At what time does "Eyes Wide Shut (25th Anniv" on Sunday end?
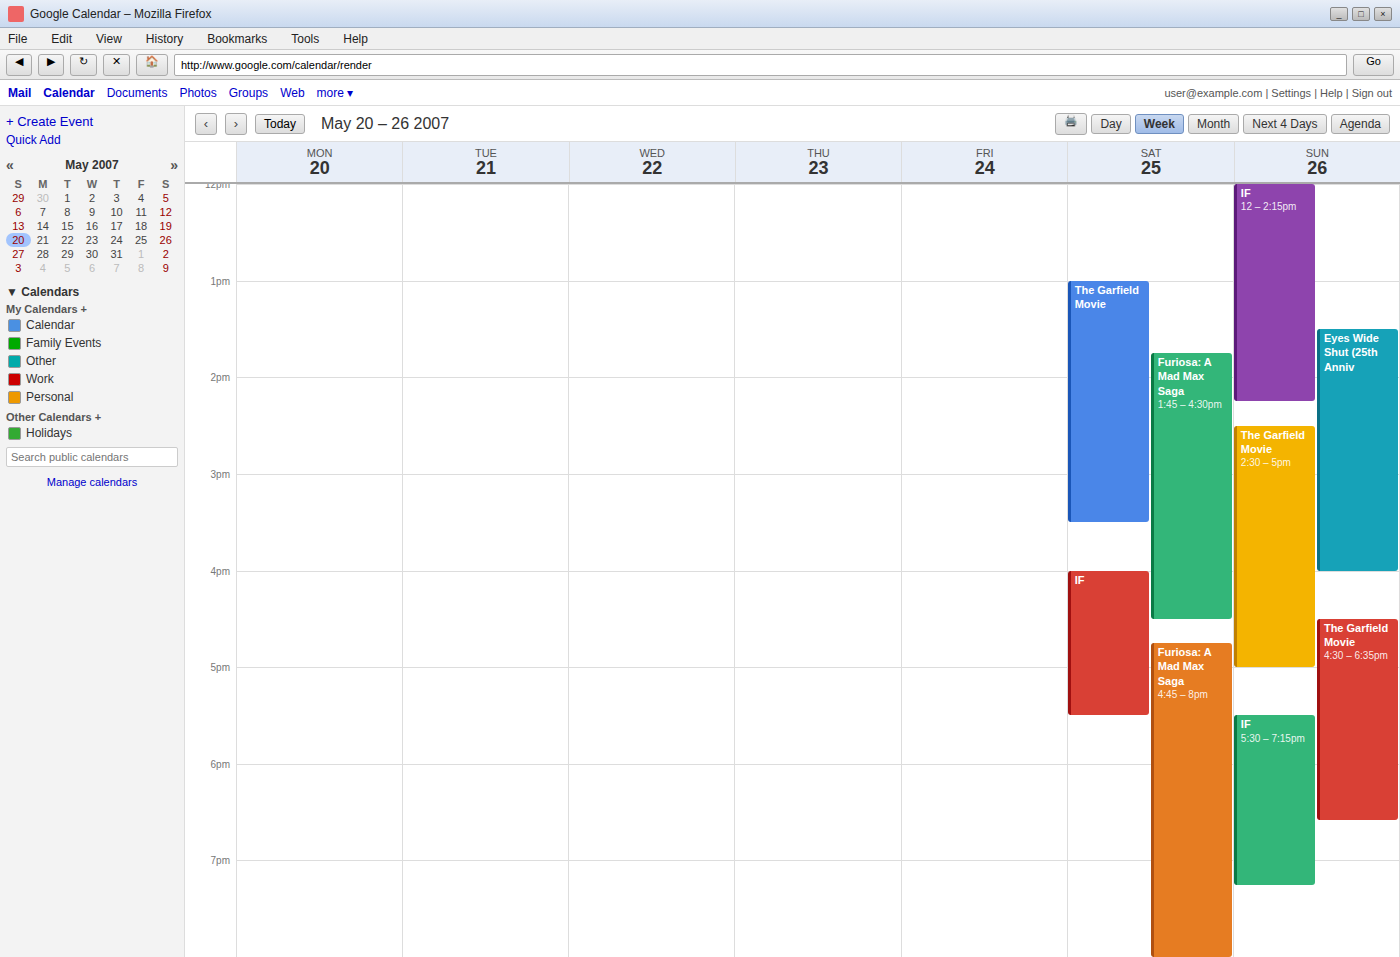
4:00 PM